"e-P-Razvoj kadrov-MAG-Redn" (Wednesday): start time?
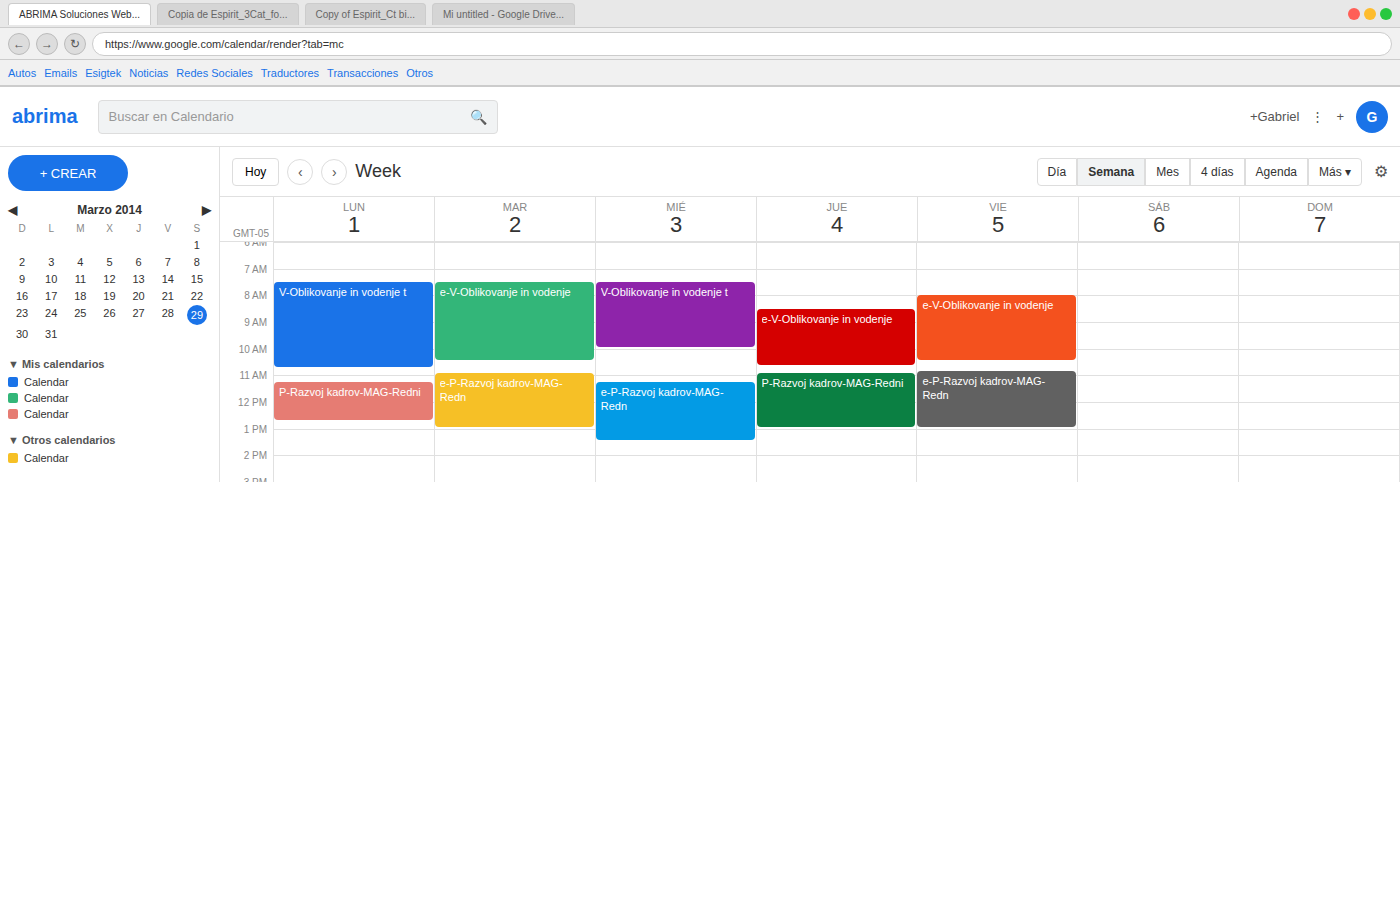
11:15 AM